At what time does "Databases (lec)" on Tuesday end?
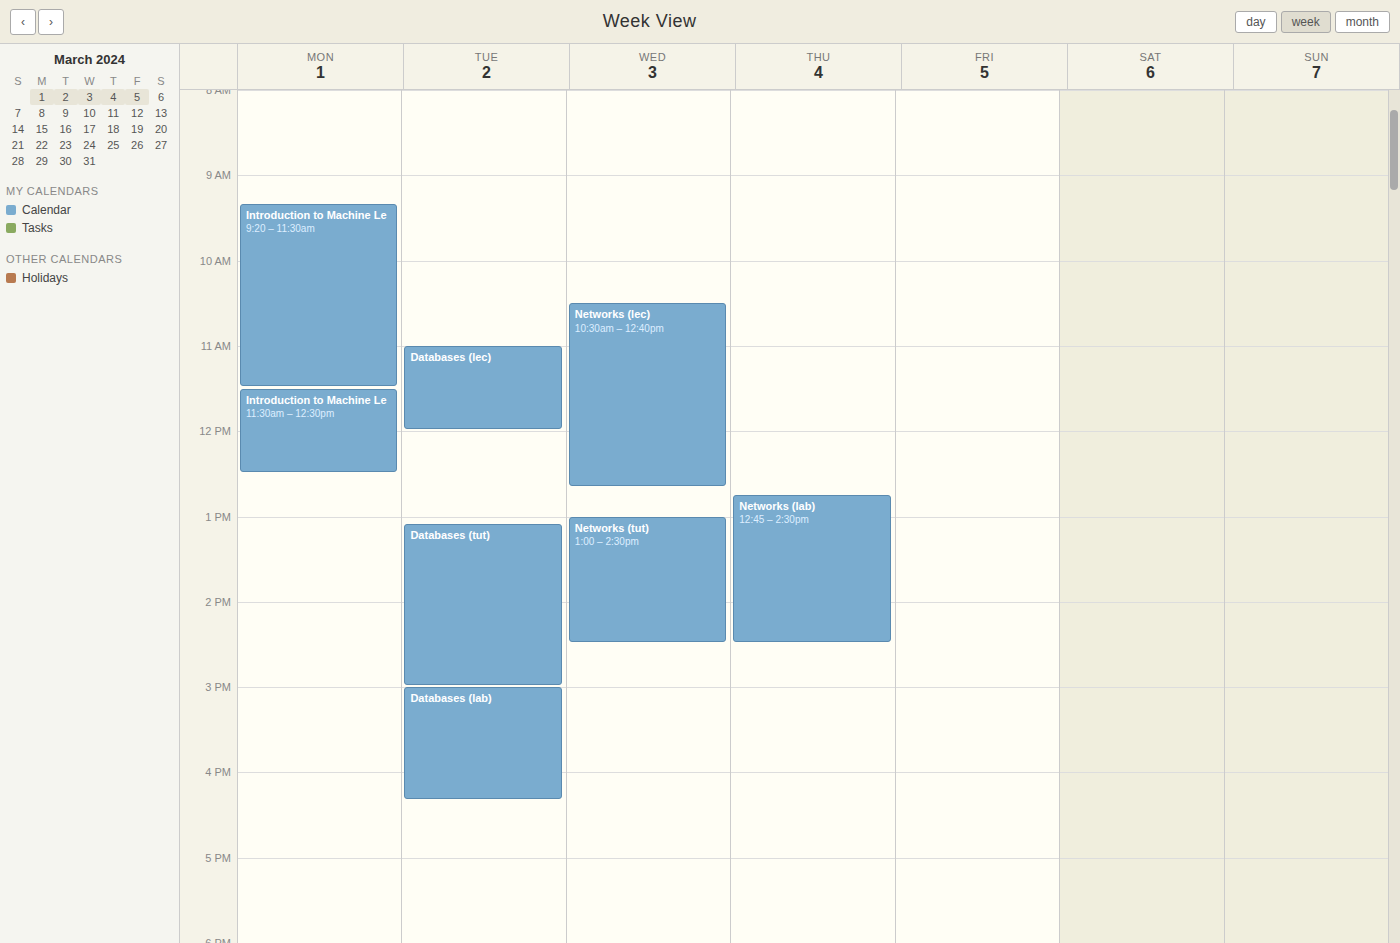
12:00 PM